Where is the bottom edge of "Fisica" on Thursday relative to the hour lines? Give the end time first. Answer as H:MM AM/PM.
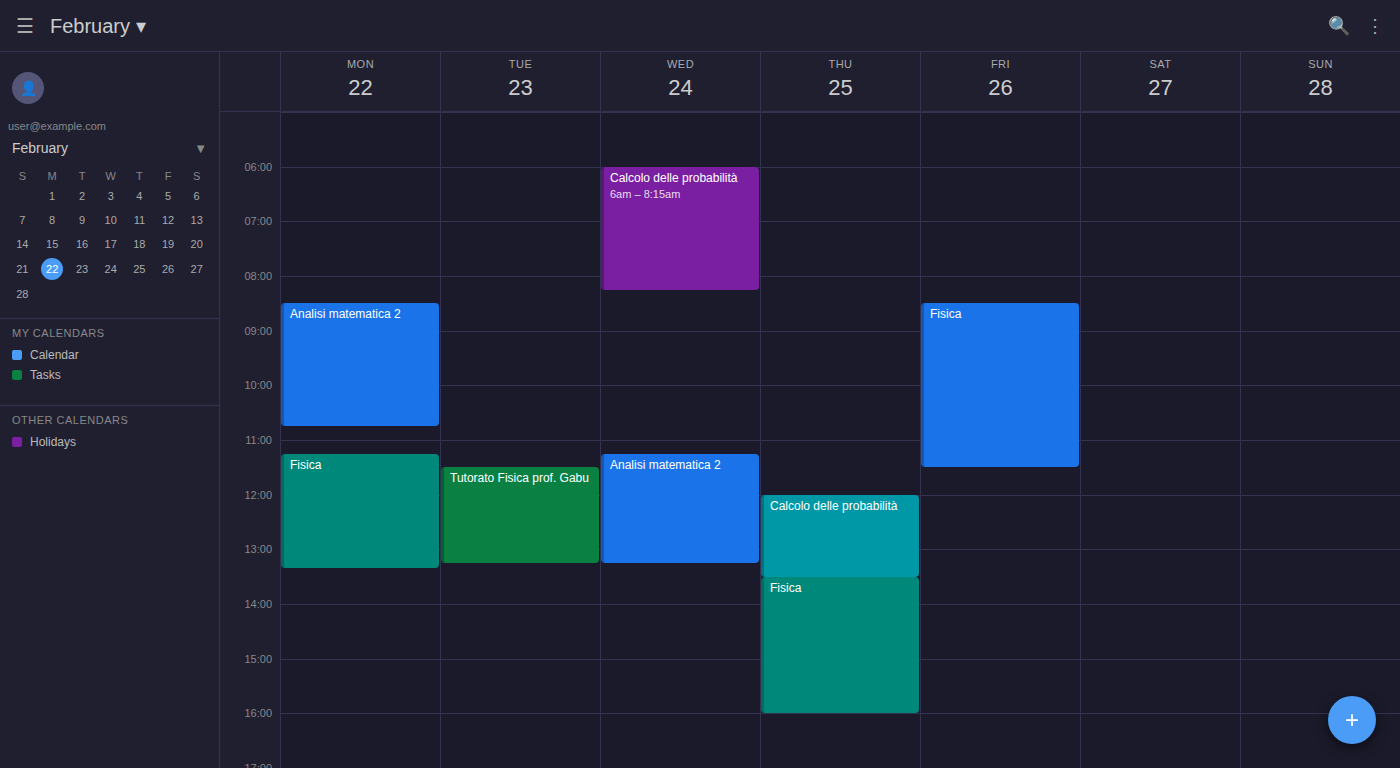
4:00 PM -- exactly on the 4 PM line.